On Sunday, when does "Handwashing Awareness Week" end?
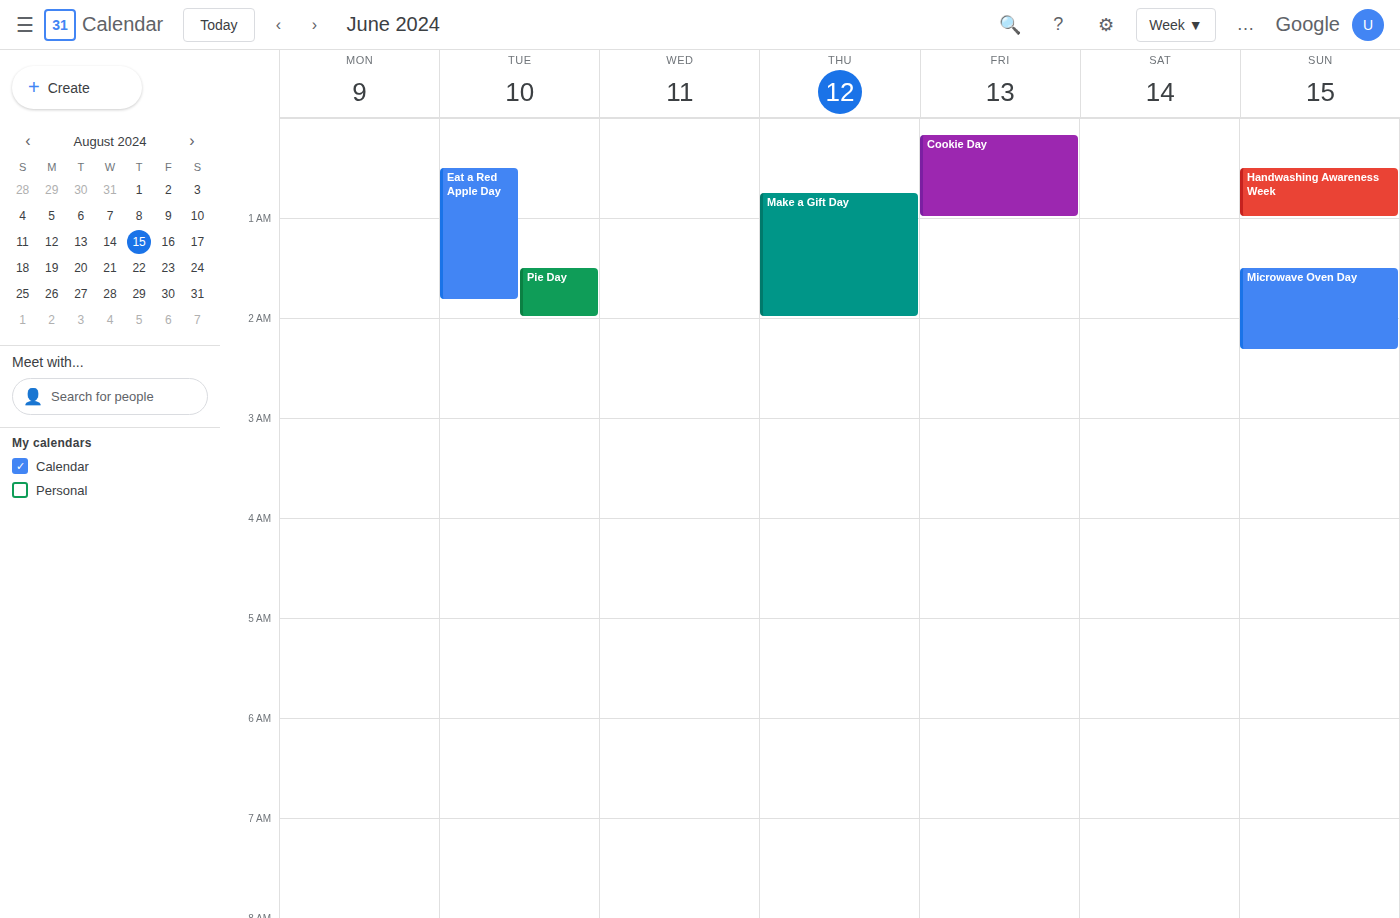
1:00 AM